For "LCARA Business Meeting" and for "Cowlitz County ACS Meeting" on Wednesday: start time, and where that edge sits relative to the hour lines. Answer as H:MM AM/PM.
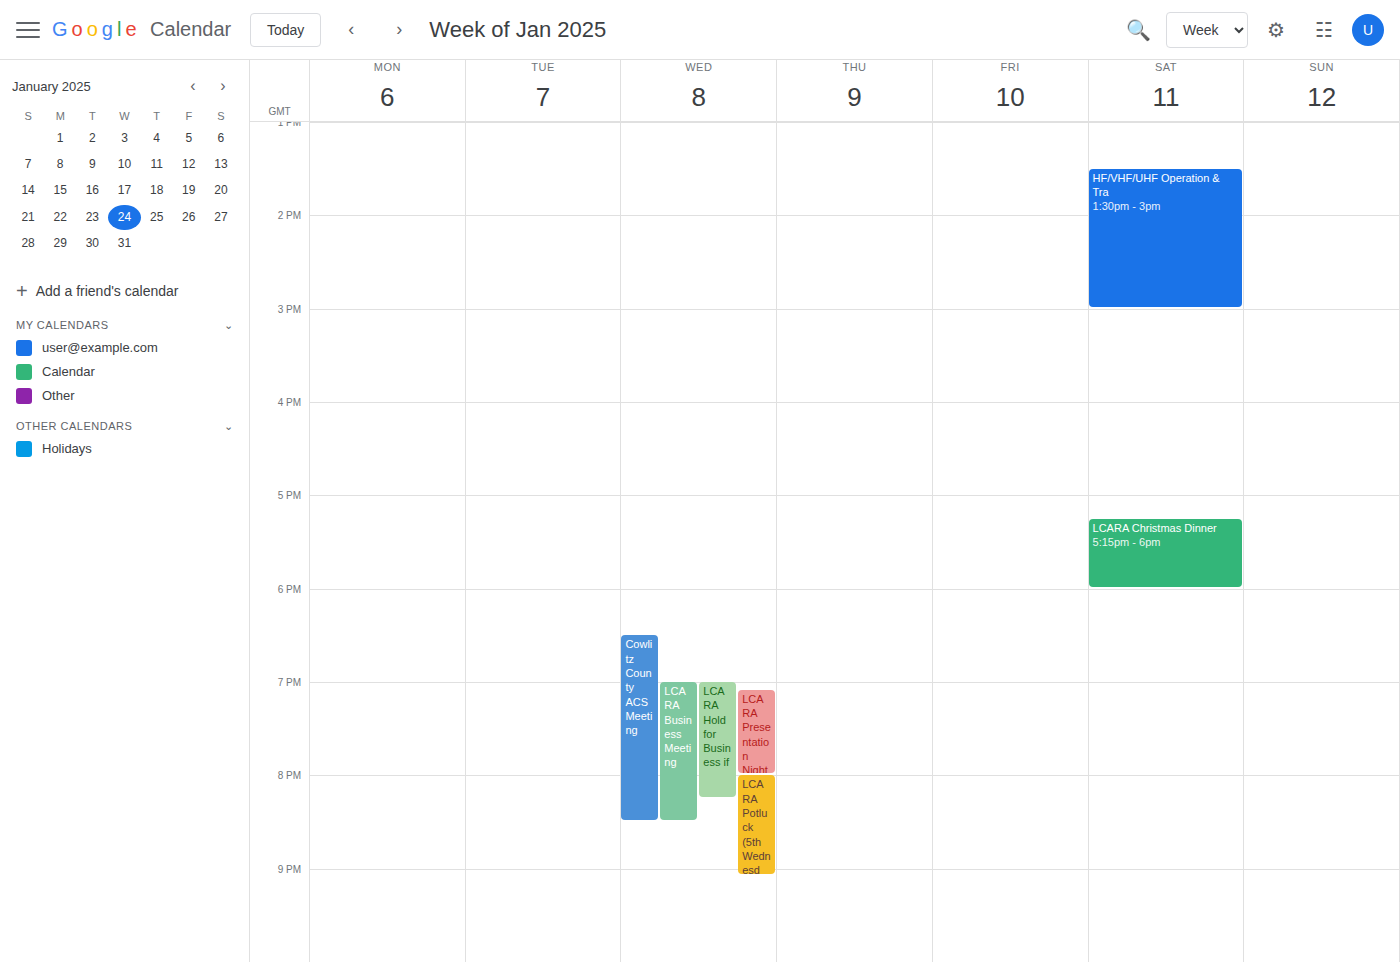
"LCARA Business Meeting": 7:00 PM, exactly on the 7 PM line. "Cowlitz County ACS Meeting": 6:30 PM, halfway between the 6 PM and 7 PM lines.